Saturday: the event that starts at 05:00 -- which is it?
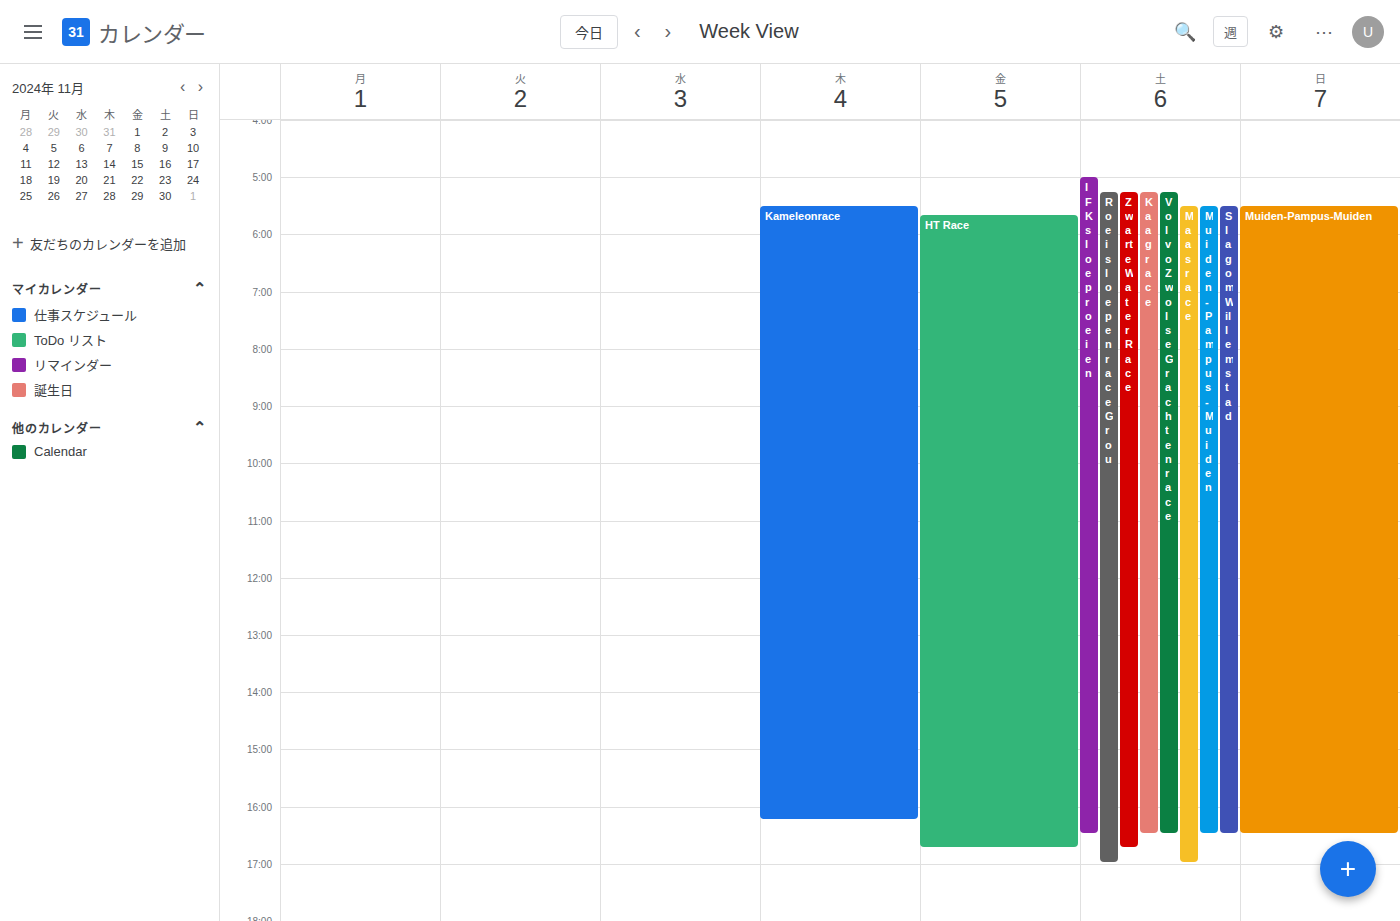
"IFK sloeproeien"